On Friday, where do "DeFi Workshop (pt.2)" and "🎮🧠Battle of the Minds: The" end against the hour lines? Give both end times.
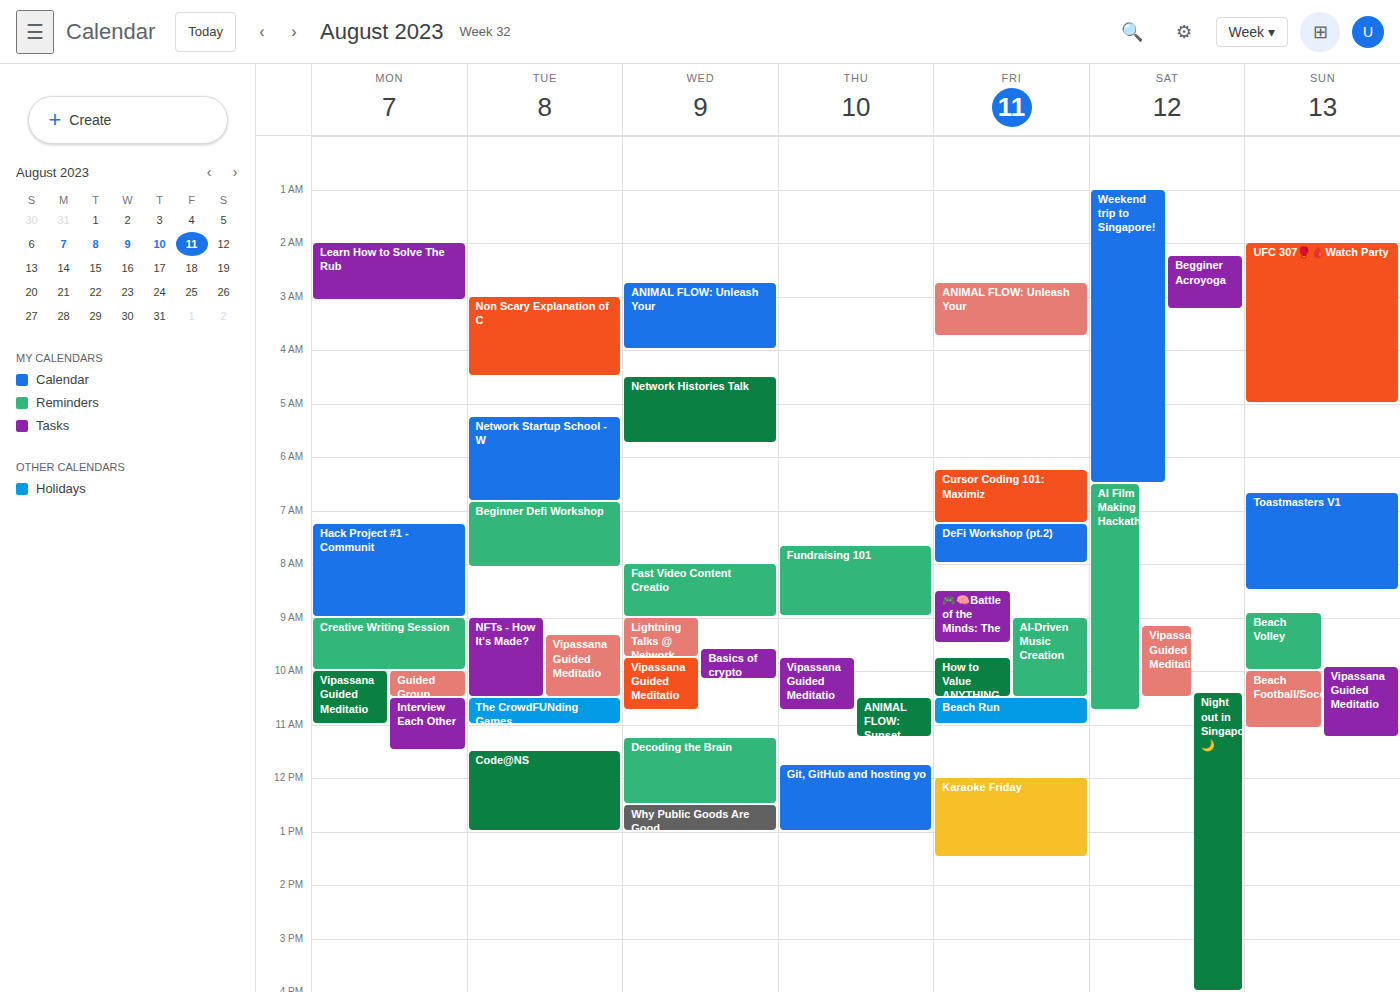
"DeFi Workshop (pt.2)": 08:00, exactly on the 08:00 line. "🎮🧠Battle of the Minds: The": 09:30, halfway between the 09:00 and 10:00 lines.